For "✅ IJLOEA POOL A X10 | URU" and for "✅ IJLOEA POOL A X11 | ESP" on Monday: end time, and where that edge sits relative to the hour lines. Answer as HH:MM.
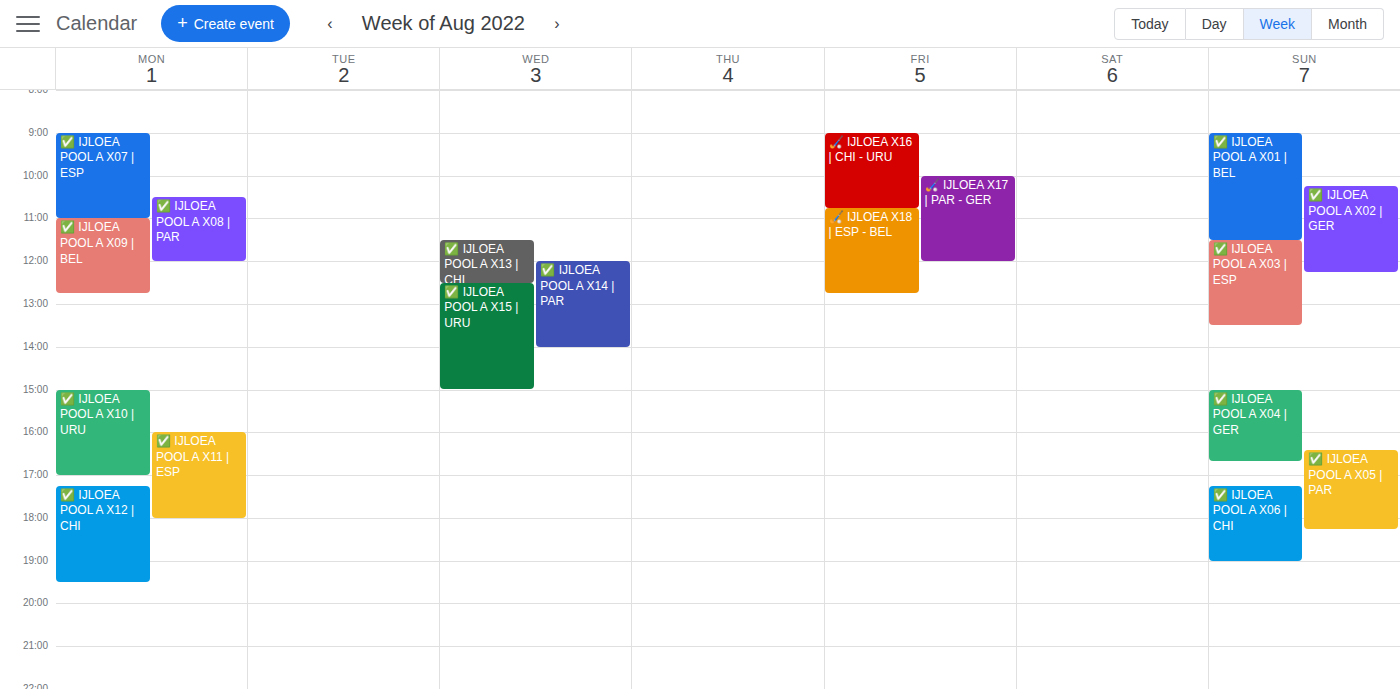
"✅ IJLOEA POOL A X10 | URU": 17:00, exactly on the 17:00 line. "✅ IJLOEA POOL A X11 | ESP": 18:00, exactly on the 18:00 line.